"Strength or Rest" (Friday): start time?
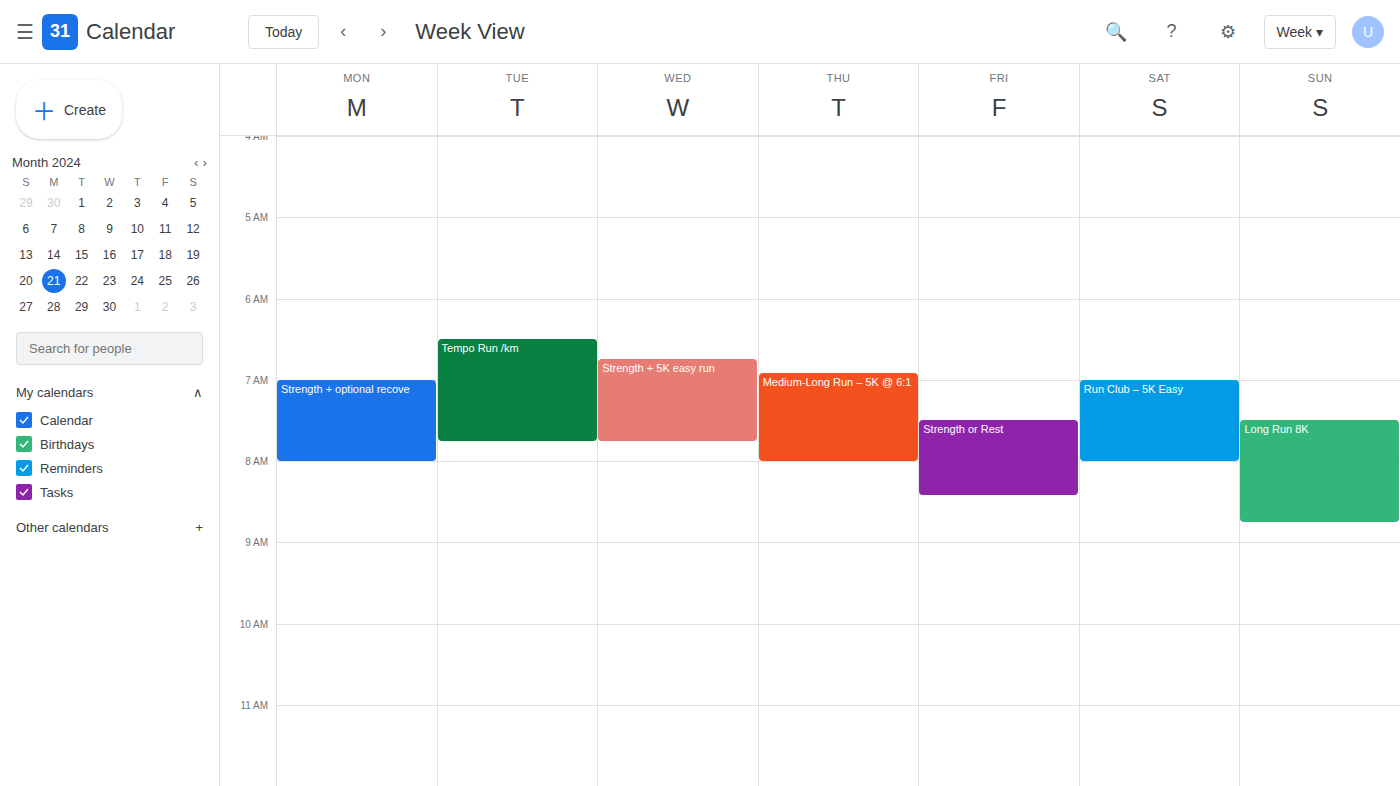
7:30 AM